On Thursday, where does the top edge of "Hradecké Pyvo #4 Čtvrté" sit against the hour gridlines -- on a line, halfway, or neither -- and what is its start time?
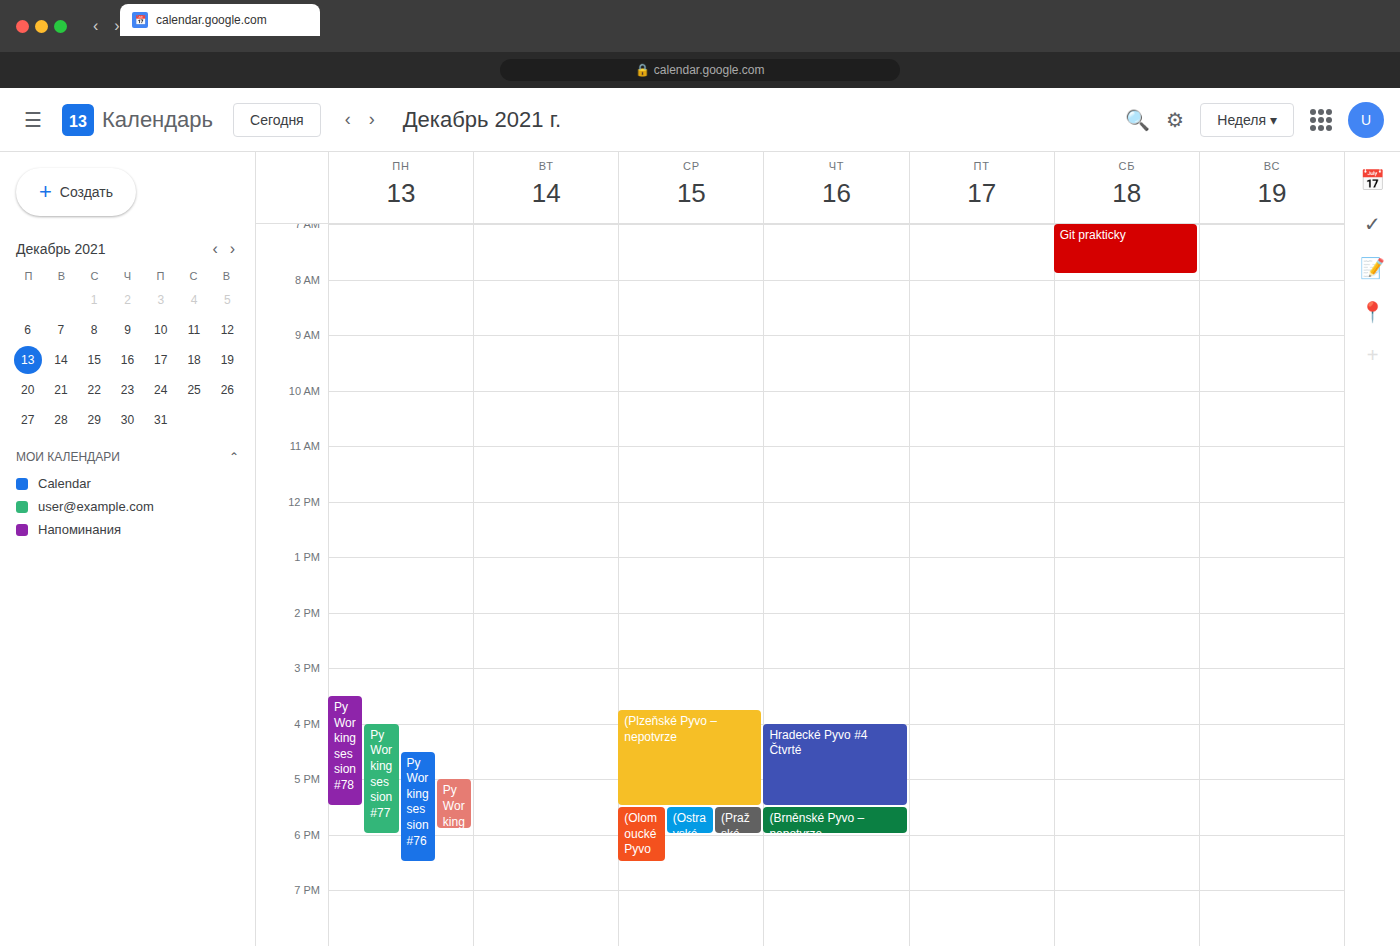
4:00 PM -- exactly on the 4 PM line.